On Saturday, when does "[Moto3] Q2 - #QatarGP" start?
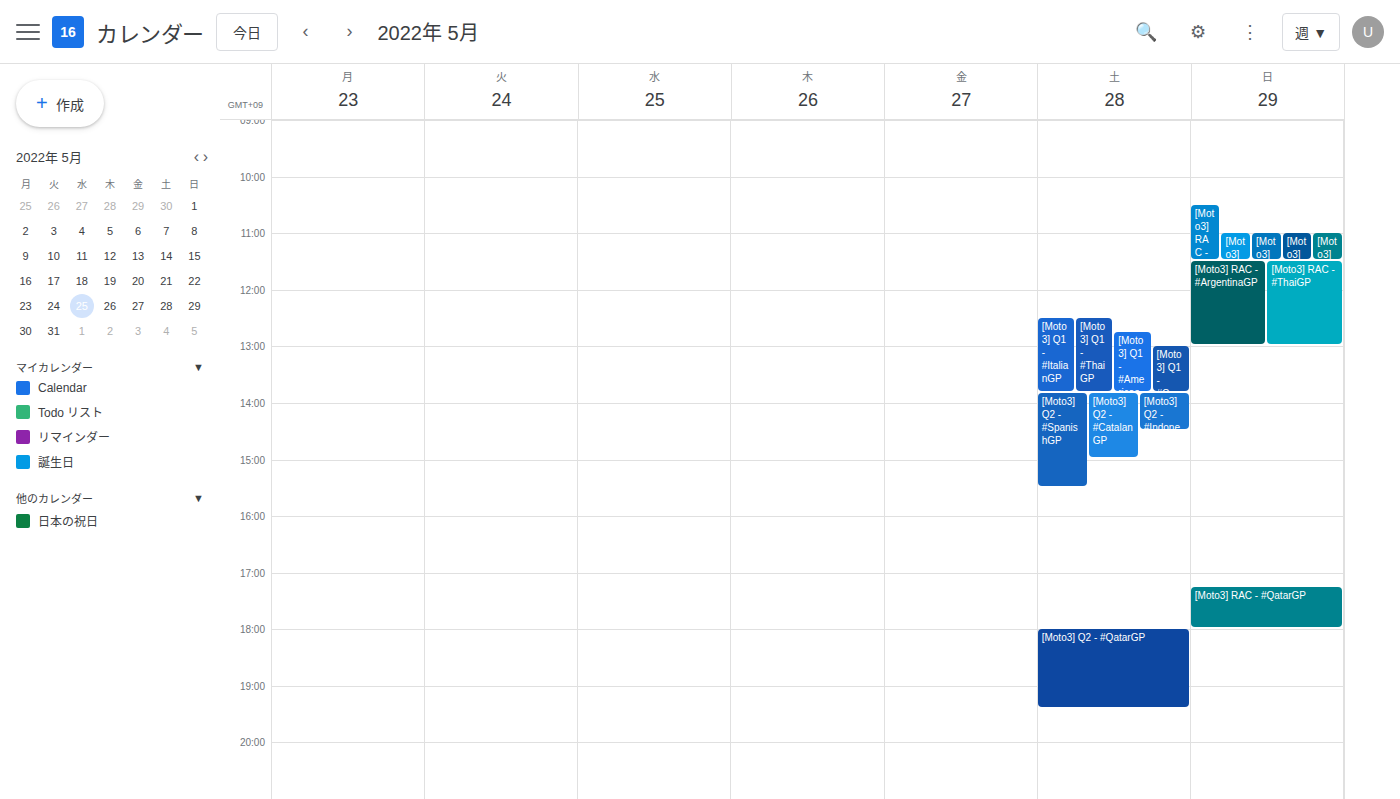
6:00 PM